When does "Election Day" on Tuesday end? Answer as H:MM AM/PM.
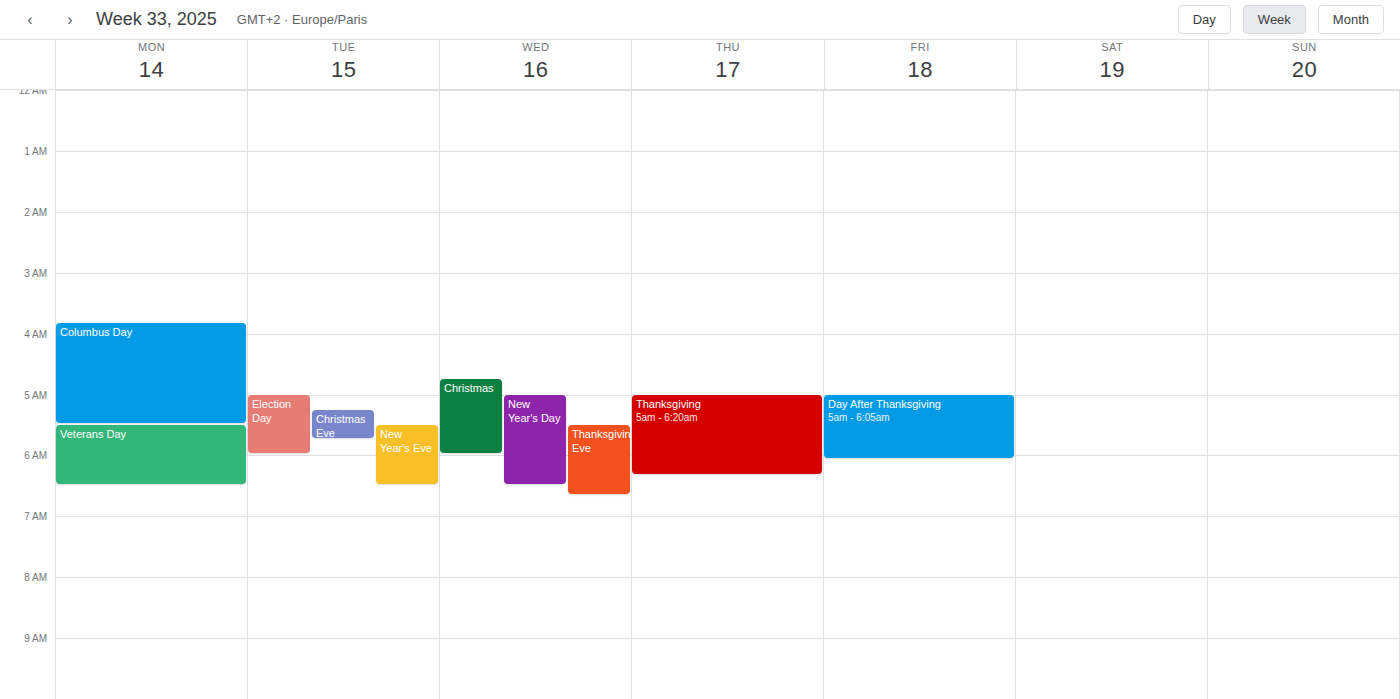
6:00 AM